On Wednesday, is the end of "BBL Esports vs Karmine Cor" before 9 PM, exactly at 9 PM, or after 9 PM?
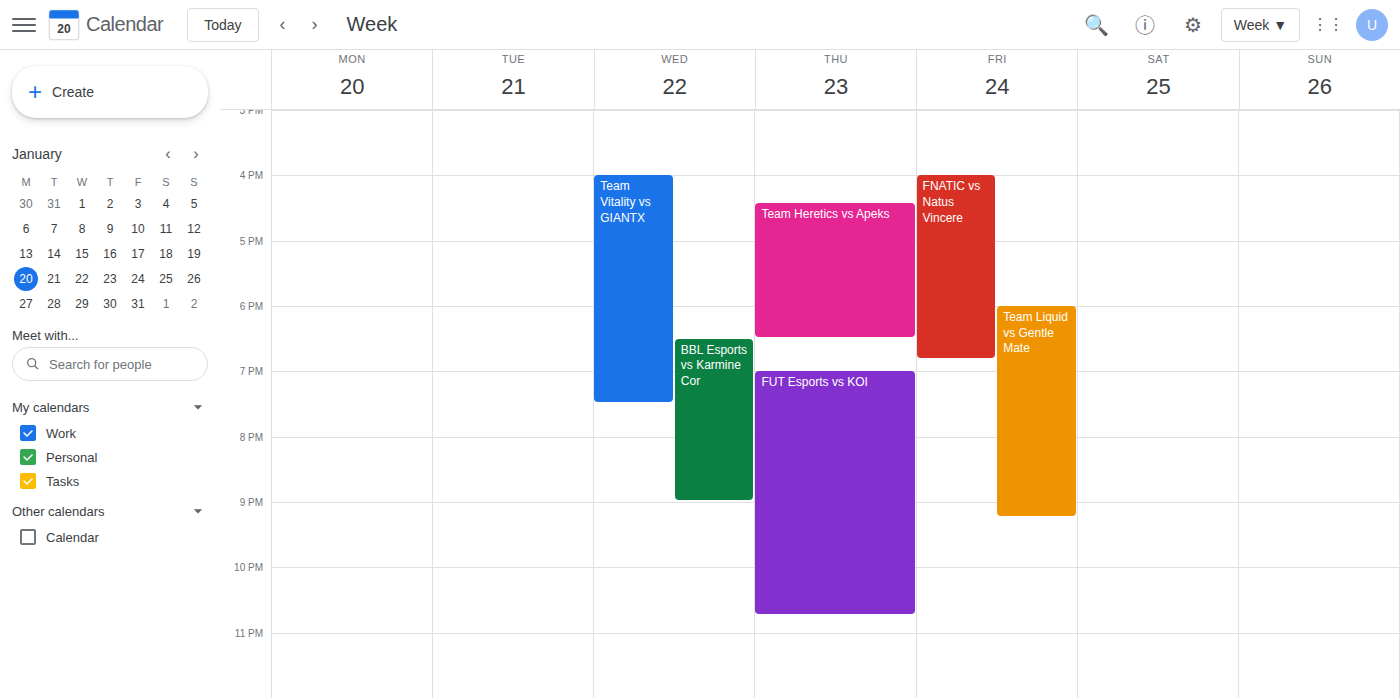
9:00 PM -- exactly at 9 PM, on the 9 PM line.